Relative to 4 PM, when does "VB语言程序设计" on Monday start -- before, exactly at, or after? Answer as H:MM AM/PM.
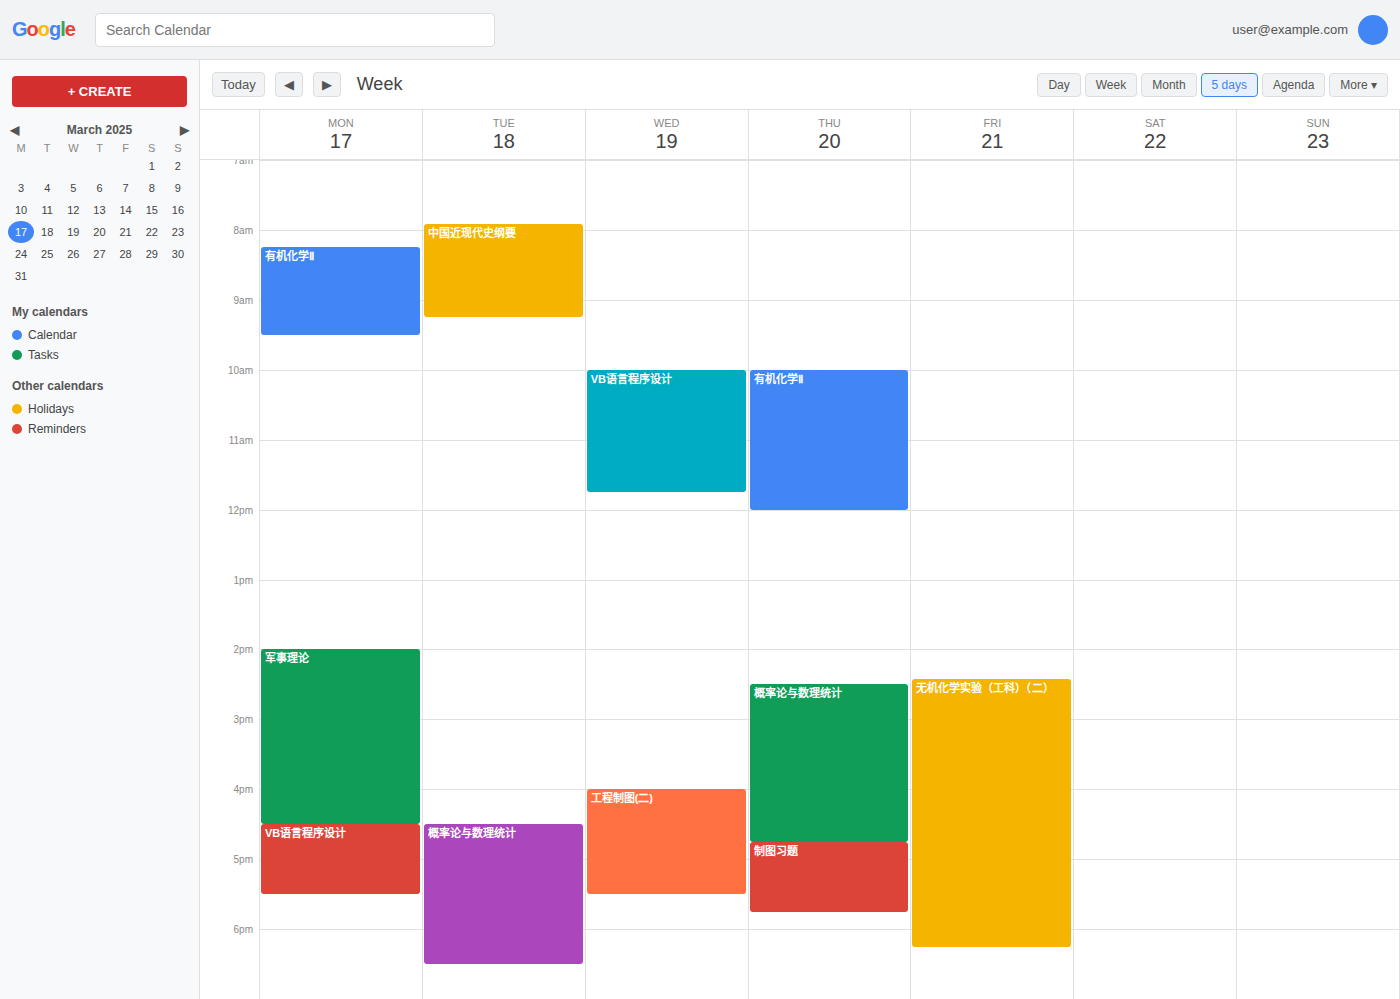
4:30 PM -- after 4 PM, 30 minutes below the 4 PM line.